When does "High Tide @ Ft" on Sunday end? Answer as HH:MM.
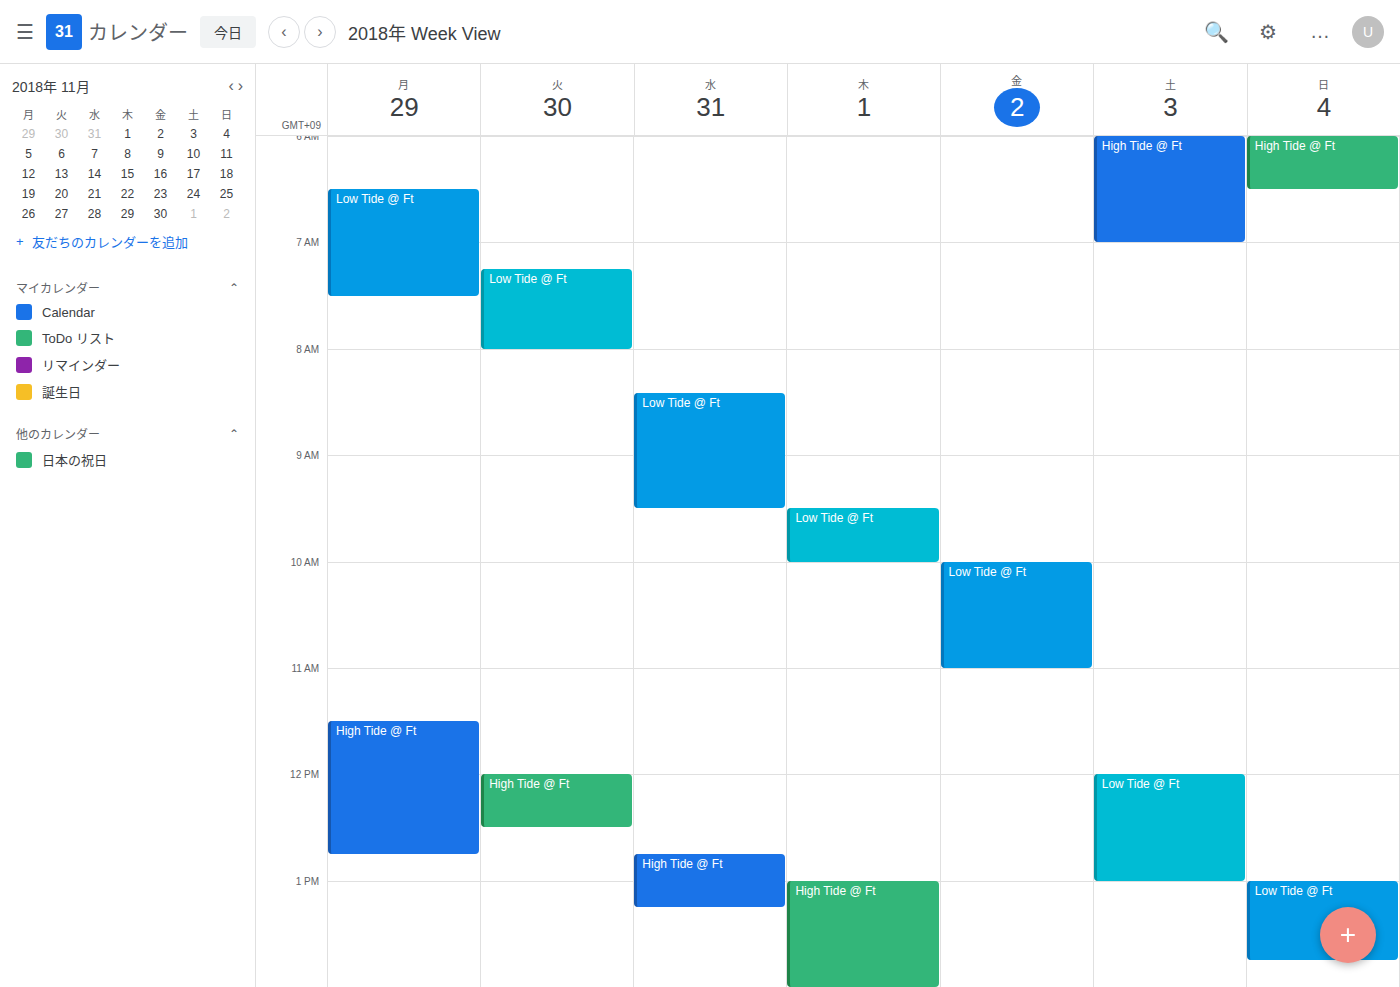
06:30